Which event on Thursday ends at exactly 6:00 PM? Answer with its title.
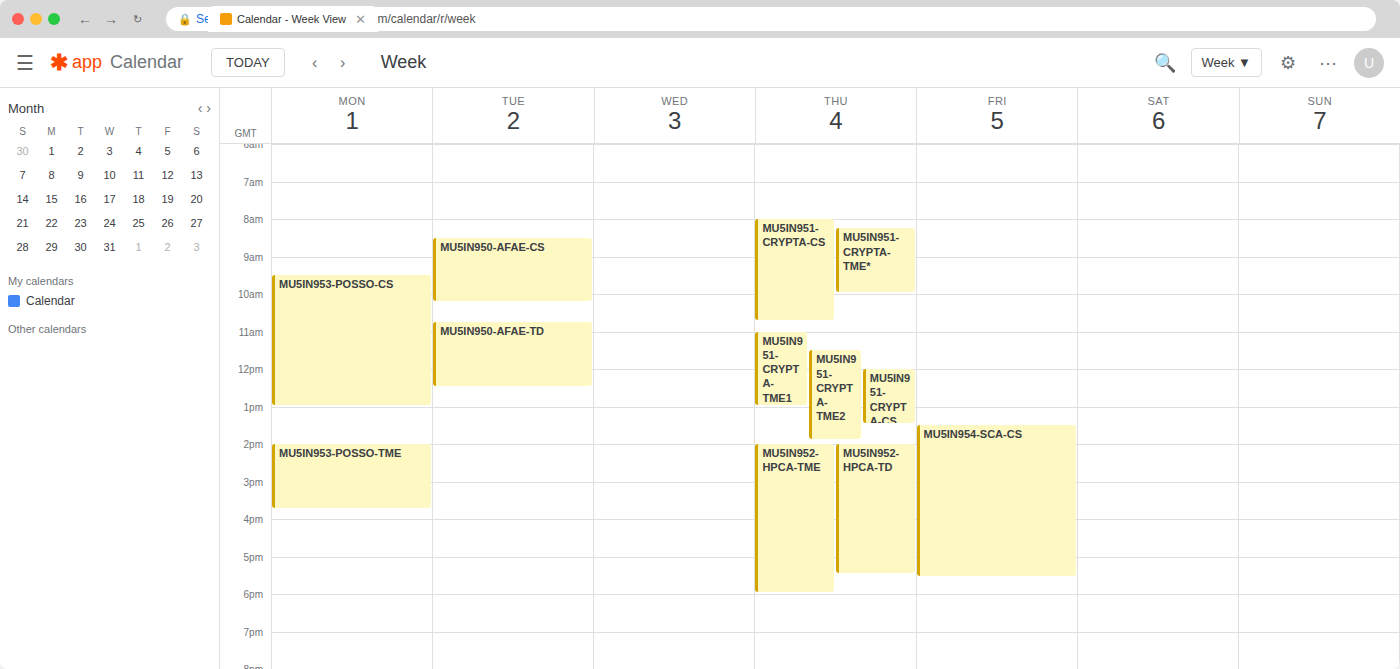
"MU5IN952-HPCA-TME"